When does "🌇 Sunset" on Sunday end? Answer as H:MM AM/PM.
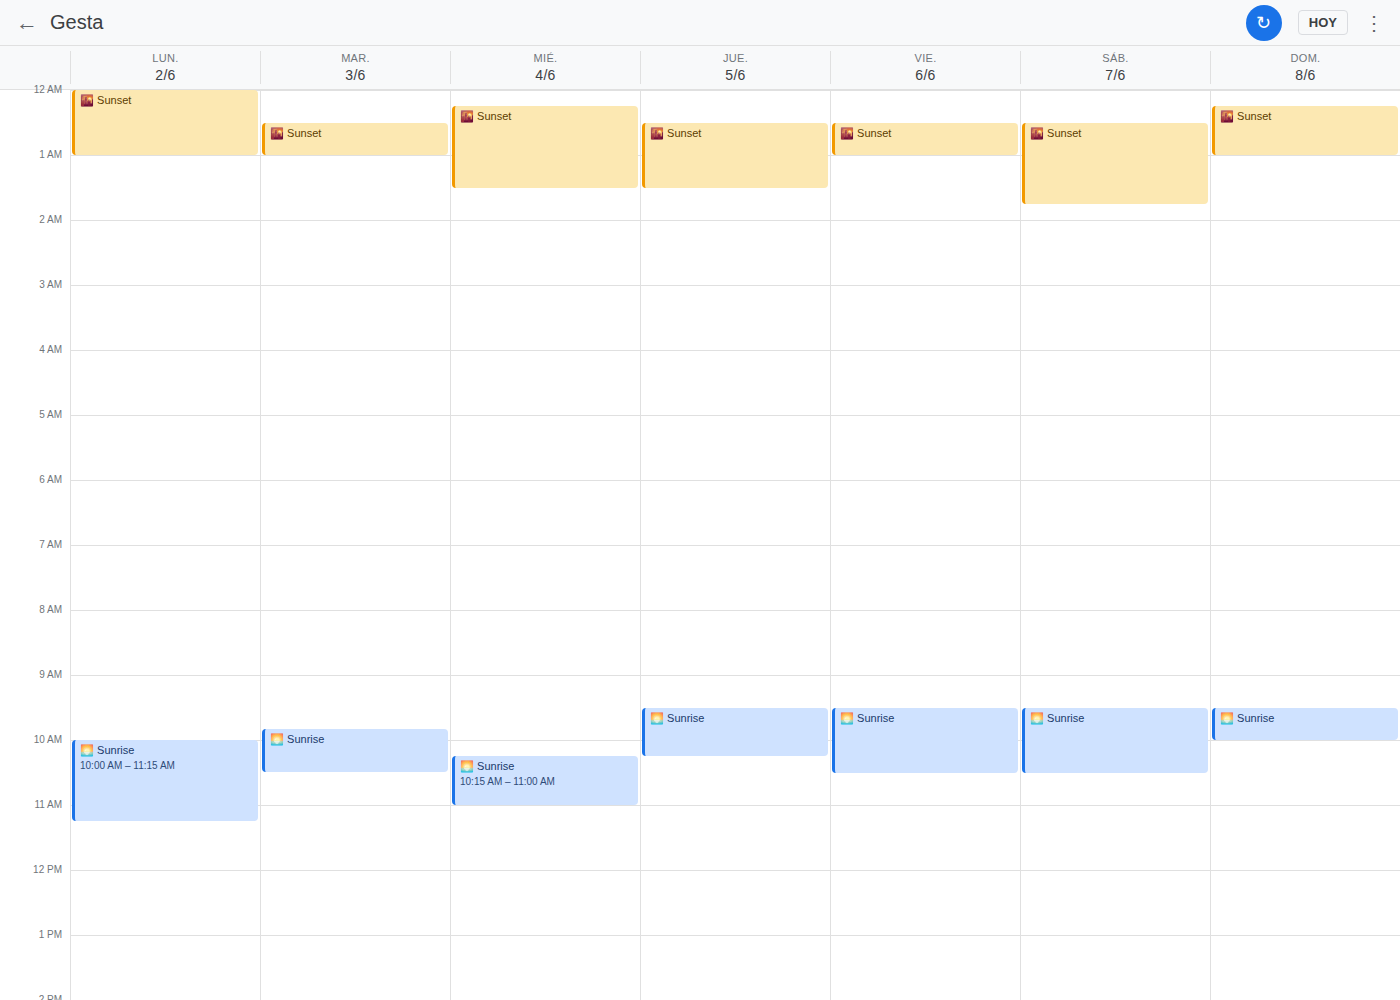
1:00 AM